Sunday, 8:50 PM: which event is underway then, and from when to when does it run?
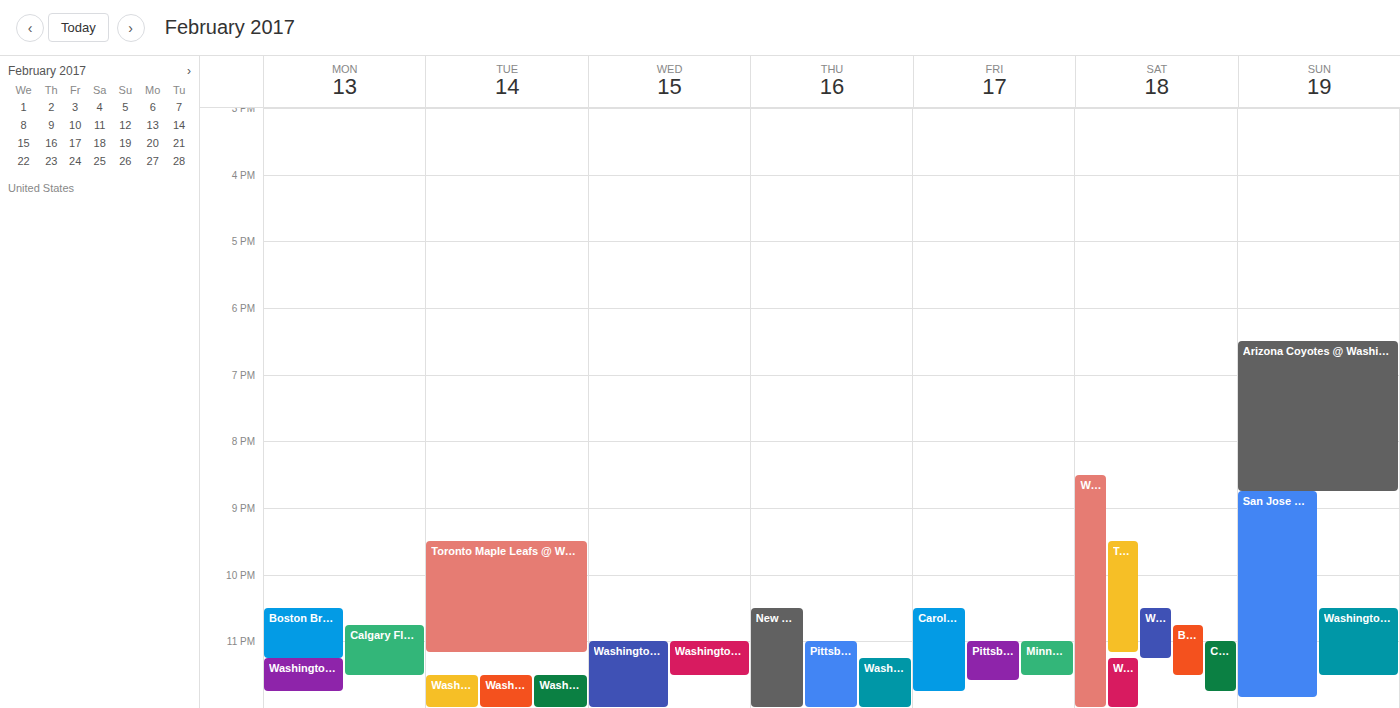
"San Jose Sharks @ Washingt", 8:45 PM to 11:50 PM